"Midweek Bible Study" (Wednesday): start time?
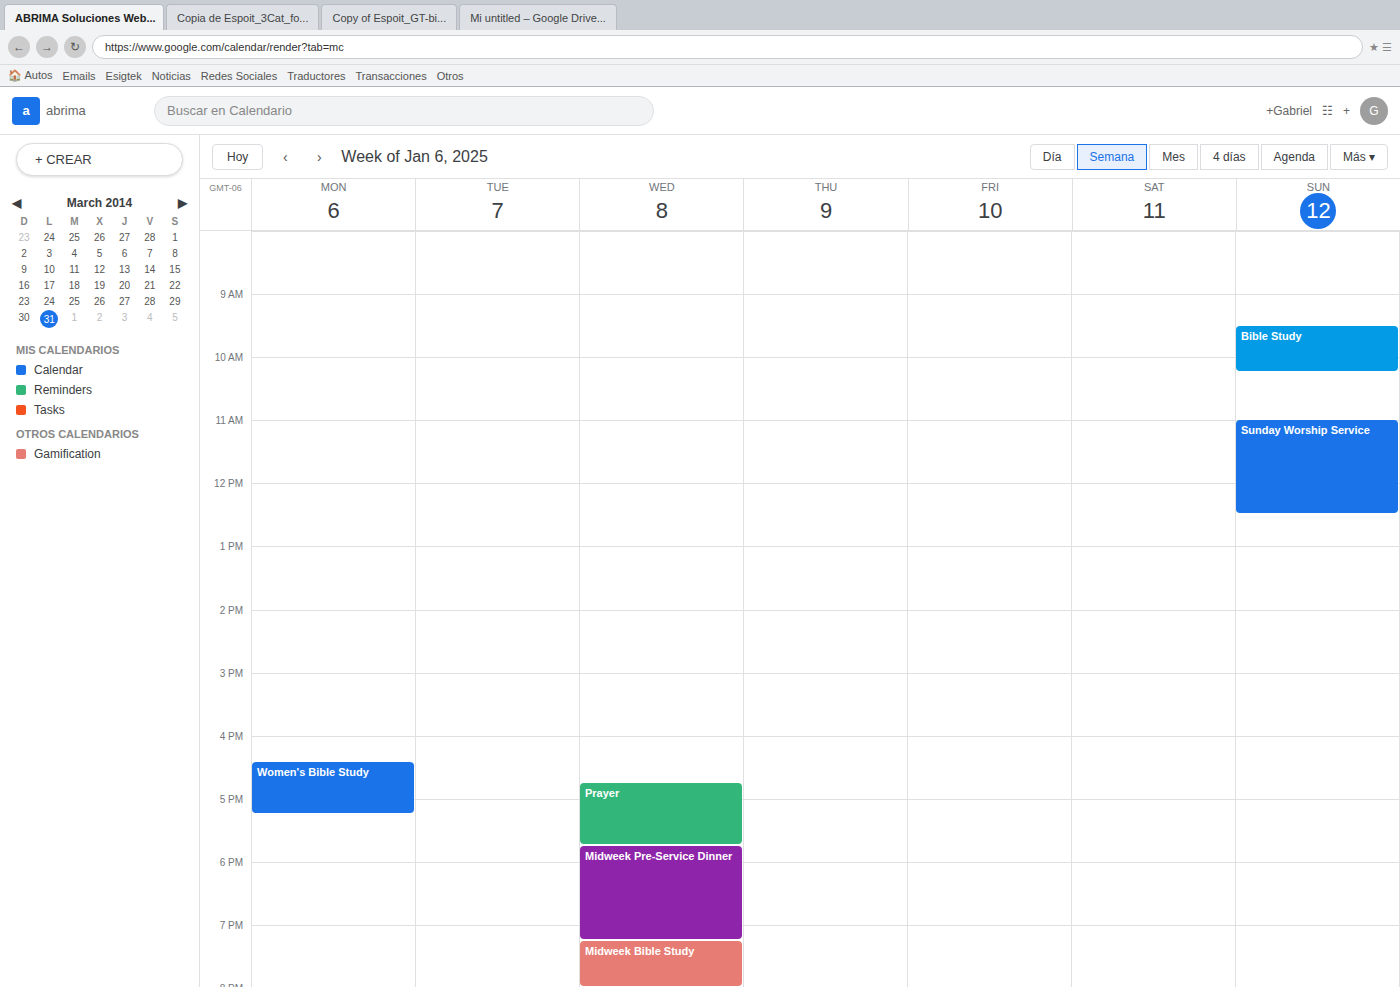
7:15 PM